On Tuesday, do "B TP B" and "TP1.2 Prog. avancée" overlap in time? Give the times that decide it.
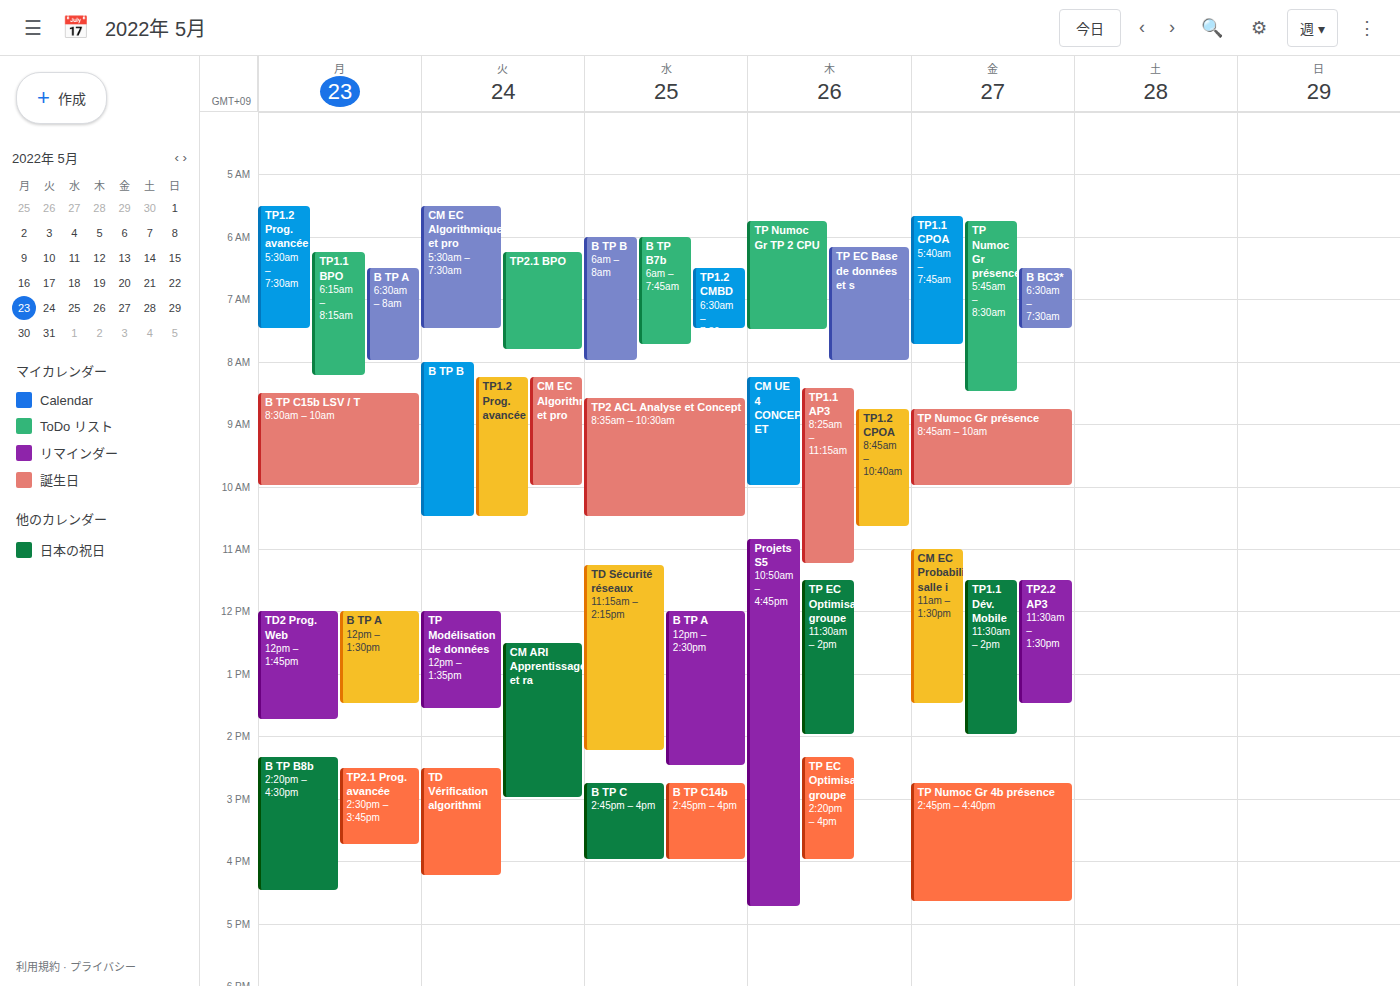
"TP1.2 Prog. avancée" starts at 8:15 AM, before "B TP B" ends at 10:30 AM -- they overlap.